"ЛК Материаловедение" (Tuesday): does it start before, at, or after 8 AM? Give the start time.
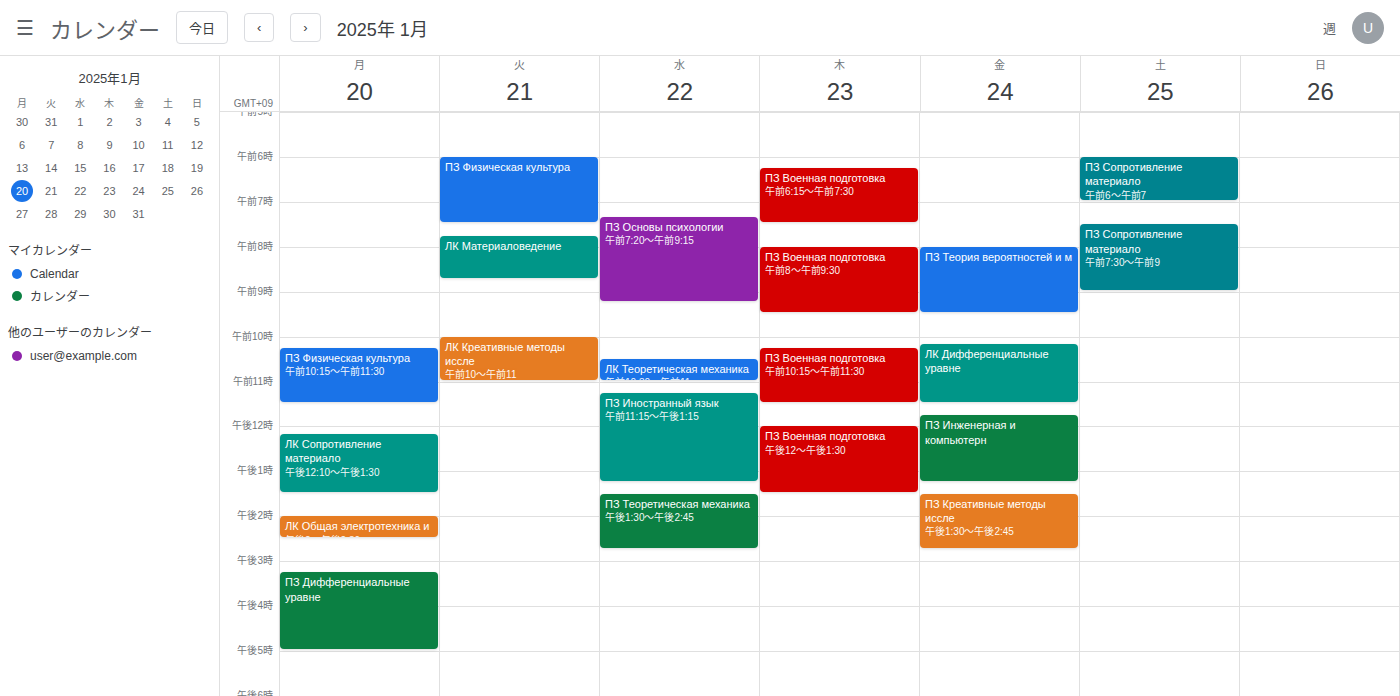
7:45 AM -- before 8 AM, 15 minutes above the 8 AM line.